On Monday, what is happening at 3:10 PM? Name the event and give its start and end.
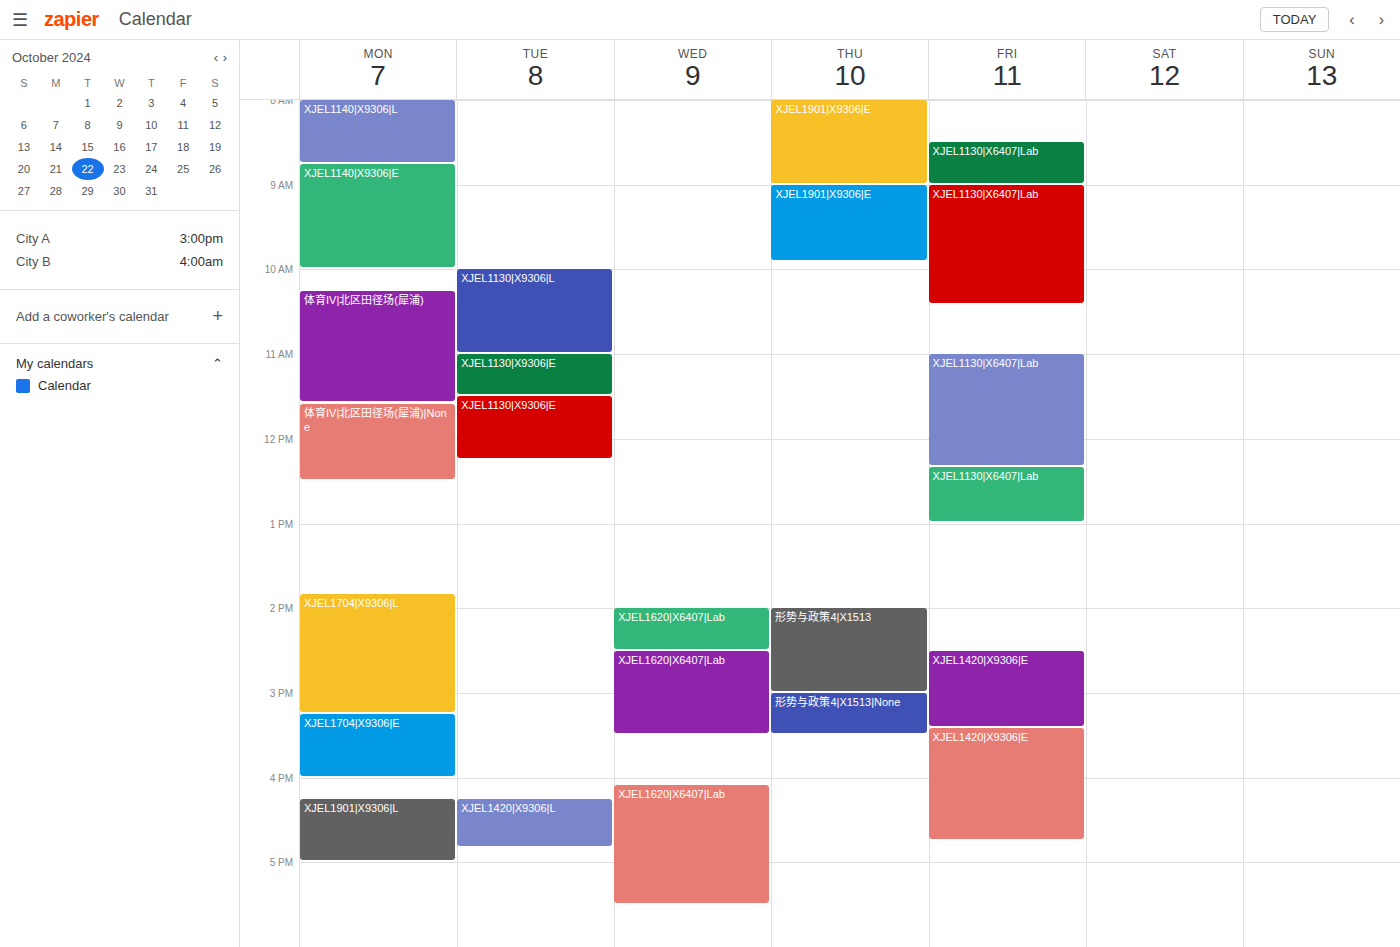
"XJEL1704|X9306|L", 1:50 PM to 3:15 PM